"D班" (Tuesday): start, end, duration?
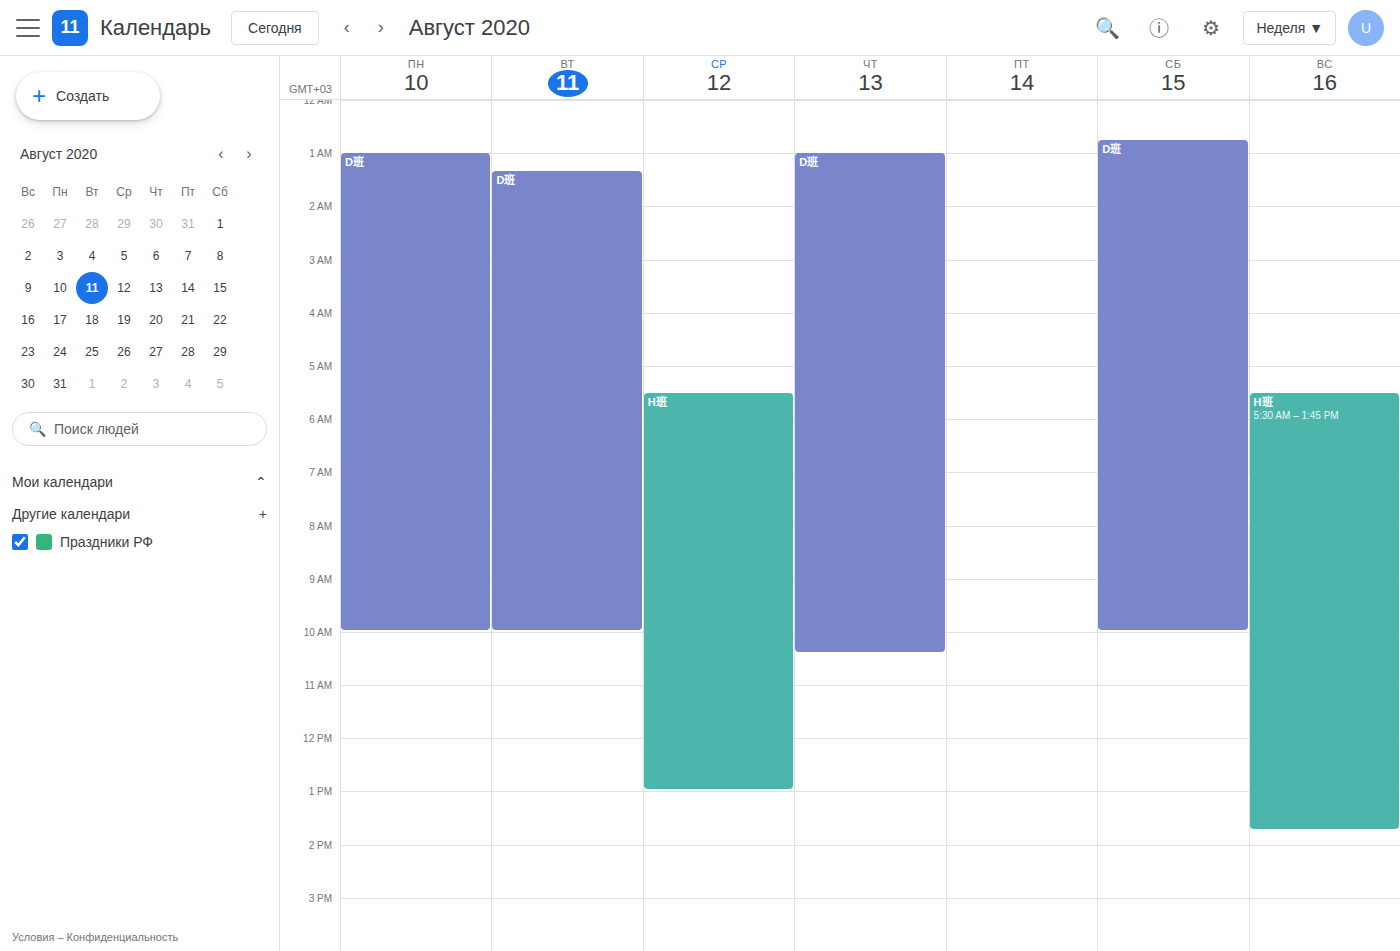
1:20 AM to 10:00 AM, 8 hours 40 minutes